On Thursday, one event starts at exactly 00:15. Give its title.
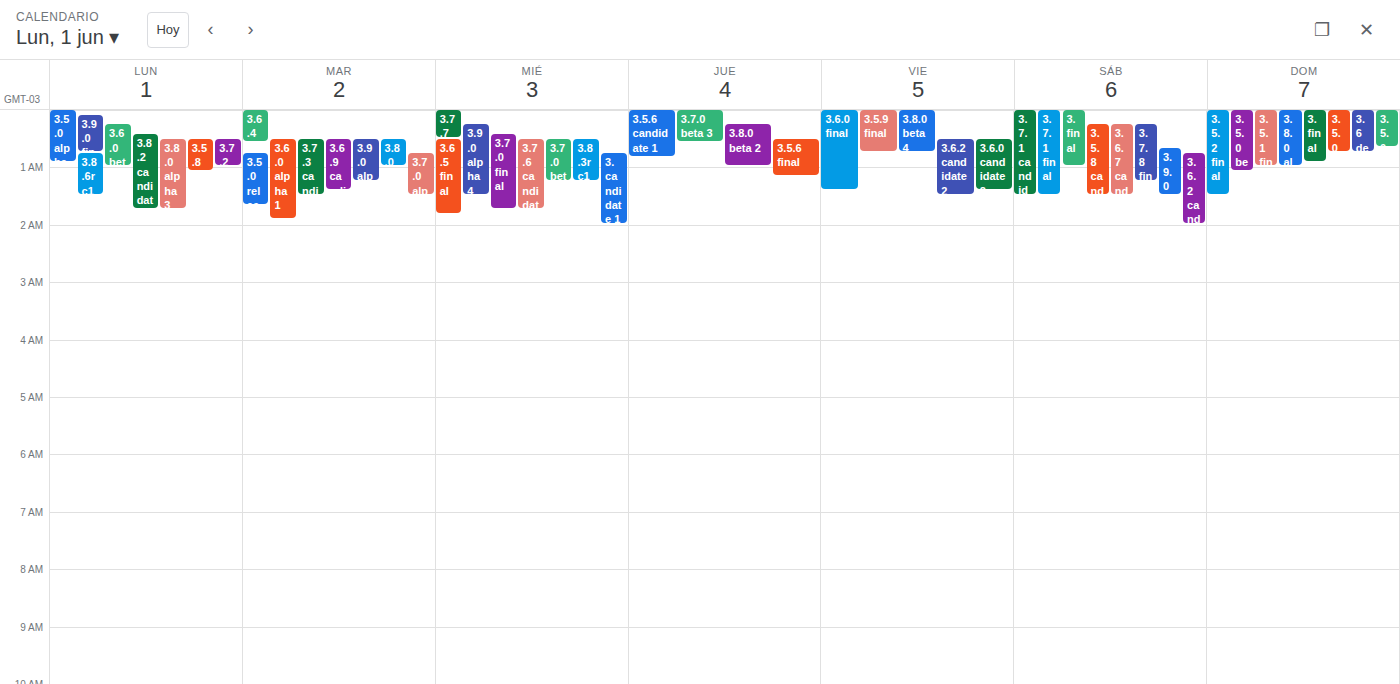
"3.8.0 beta 2"